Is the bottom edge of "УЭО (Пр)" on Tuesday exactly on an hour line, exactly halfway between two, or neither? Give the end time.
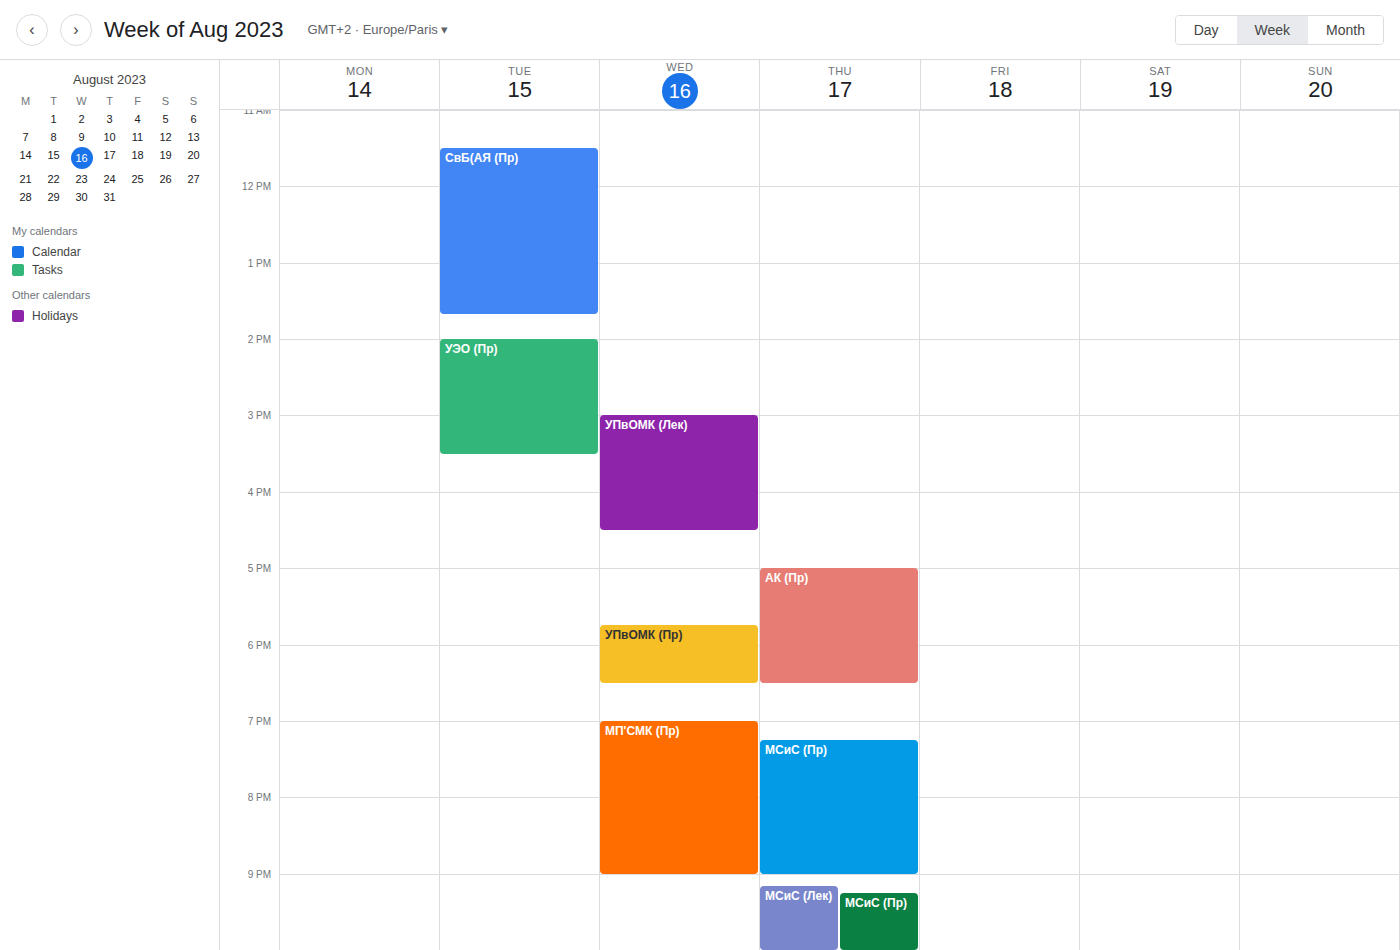
15:30 -- halfway between the 15:00 and 16:00 lines.